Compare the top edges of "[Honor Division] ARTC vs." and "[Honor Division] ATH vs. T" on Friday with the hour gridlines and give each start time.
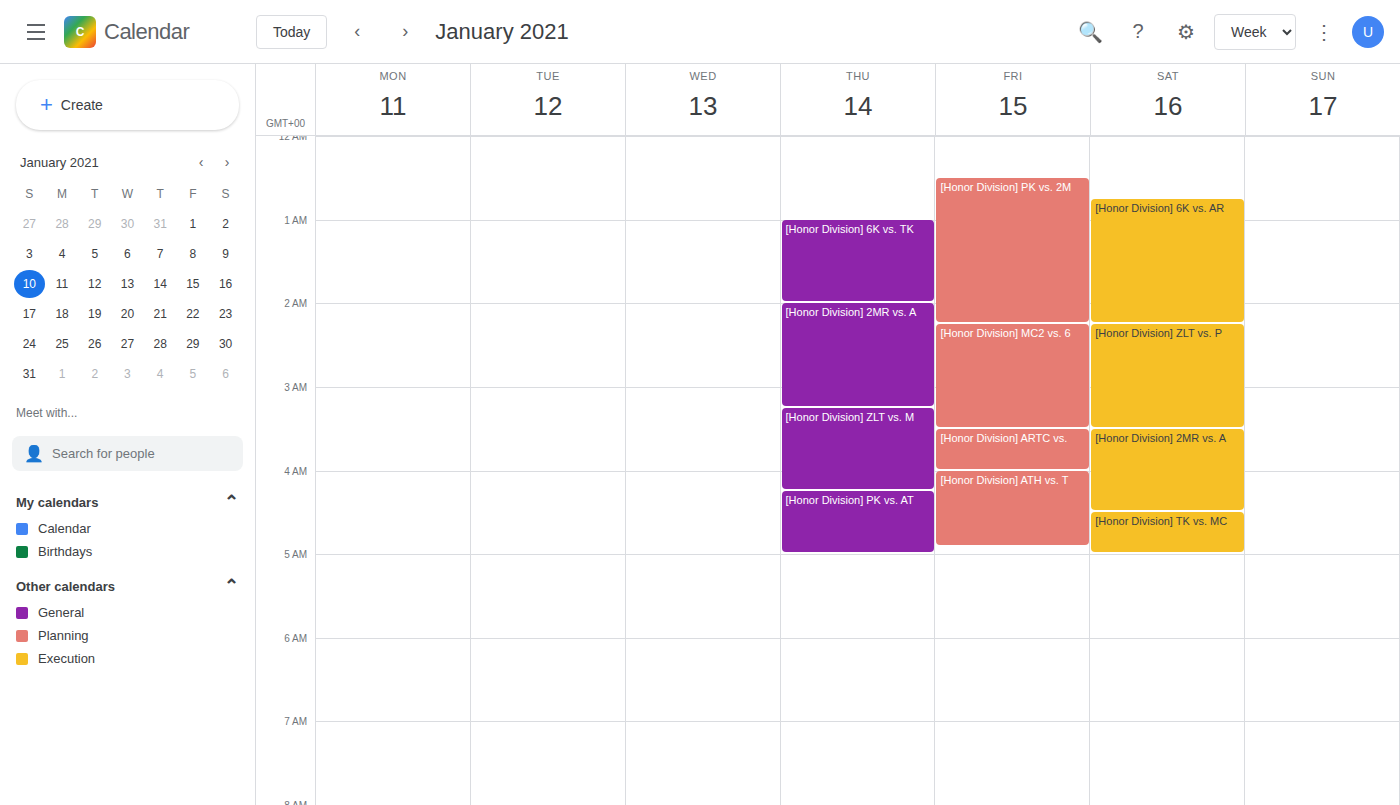
"[Honor Division] ARTC vs.": 3:30 AM, halfway between the 3 AM and 4 AM lines. "[Honor Division] ATH vs. T": 4:00 AM, exactly on the 4 AM line.